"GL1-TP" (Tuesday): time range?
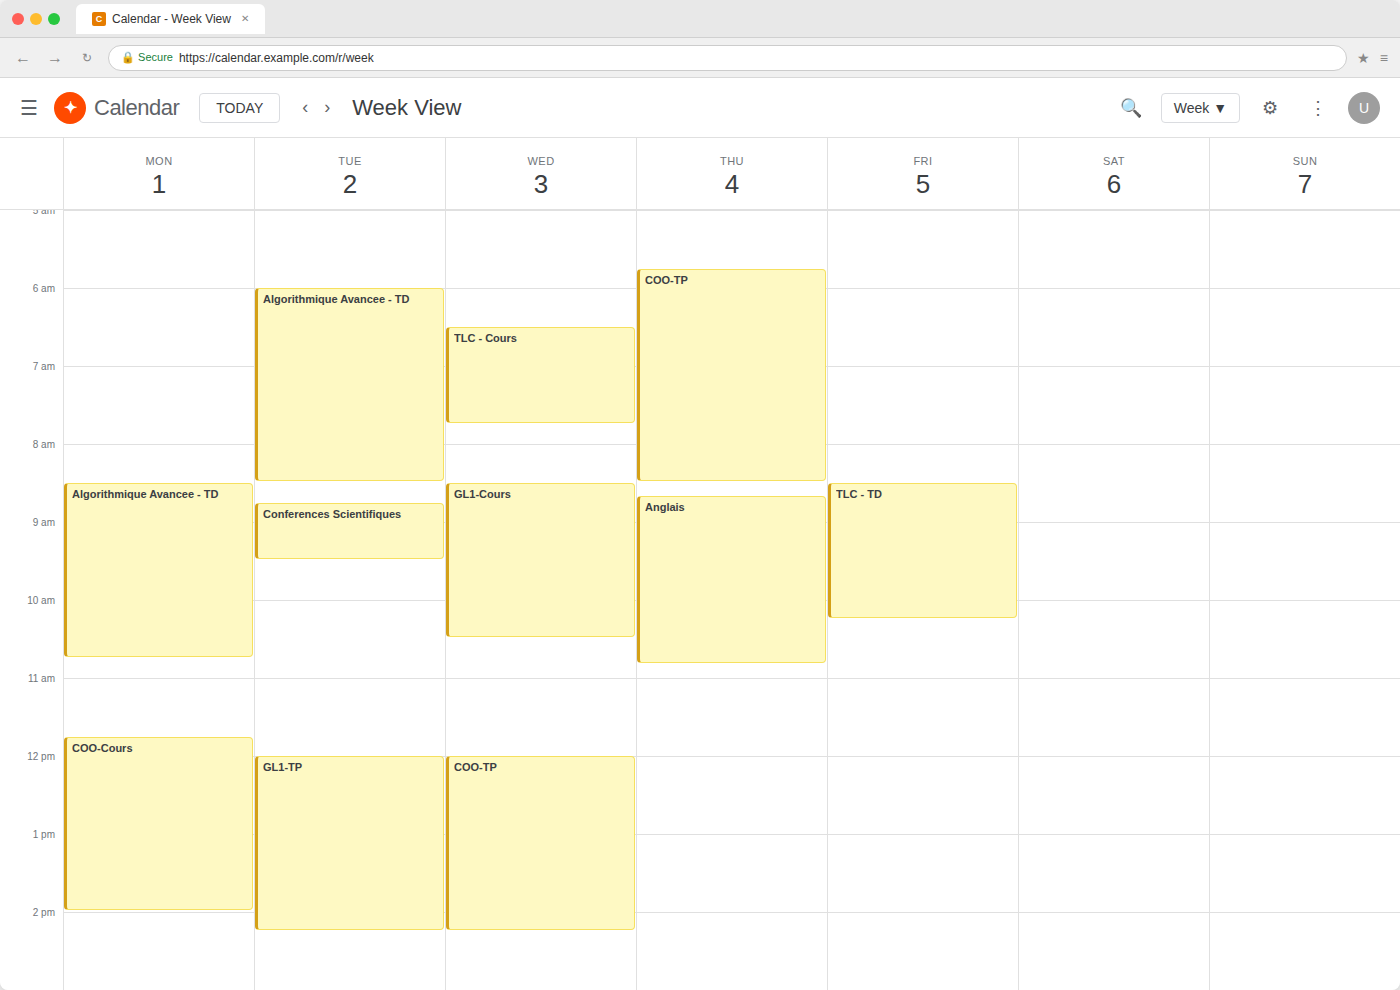
12:00 PM to 2:15 PM